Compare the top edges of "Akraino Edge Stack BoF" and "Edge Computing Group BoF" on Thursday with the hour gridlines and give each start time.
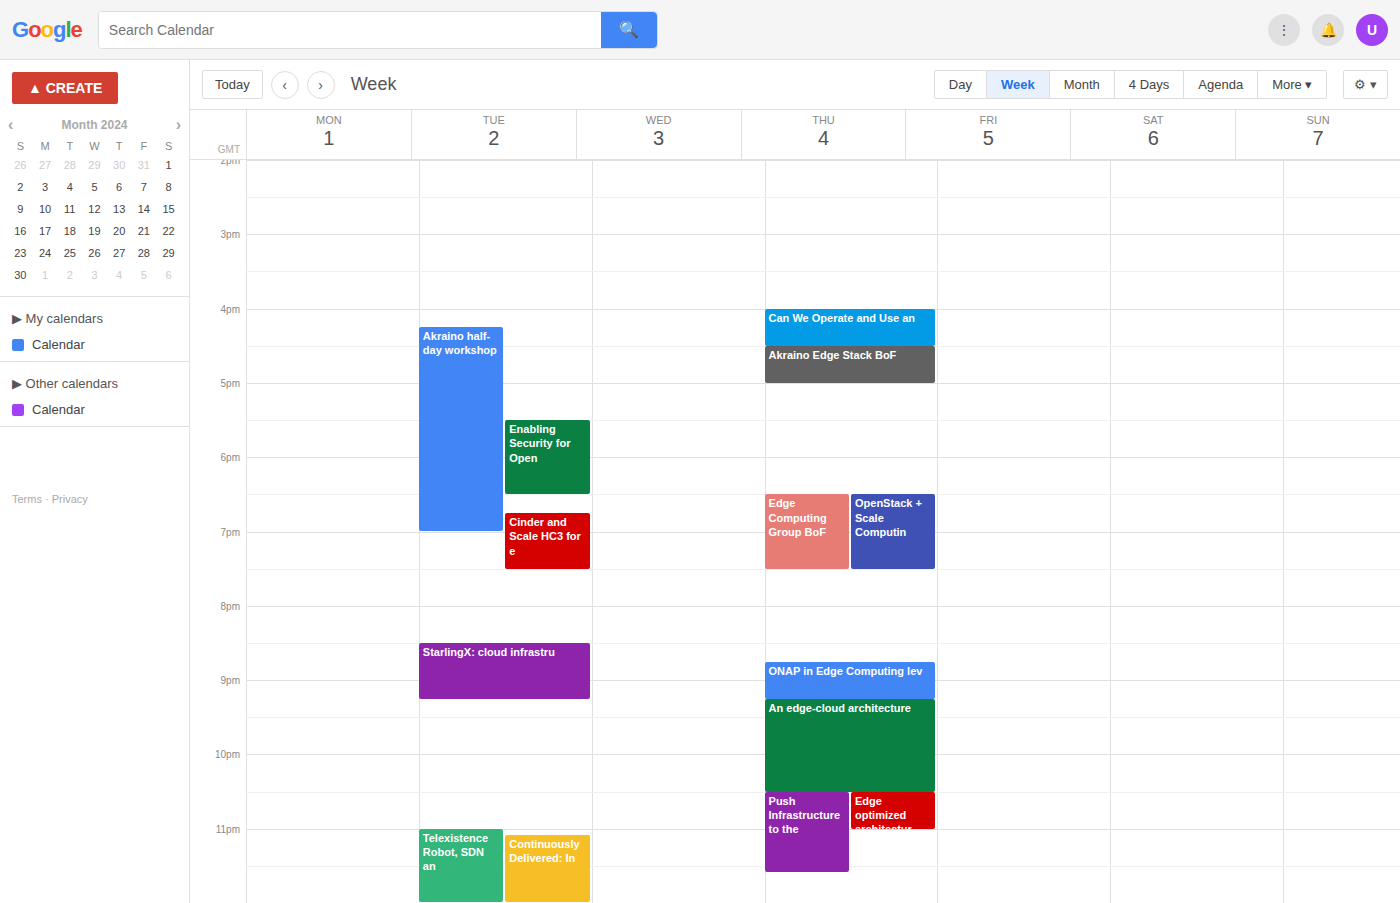
"Akraino Edge Stack BoF": 4:30 PM, halfway between the 4 PM and 5 PM lines. "Edge Computing Group BoF": 6:30 PM, halfway between the 6 PM and 7 PM lines.